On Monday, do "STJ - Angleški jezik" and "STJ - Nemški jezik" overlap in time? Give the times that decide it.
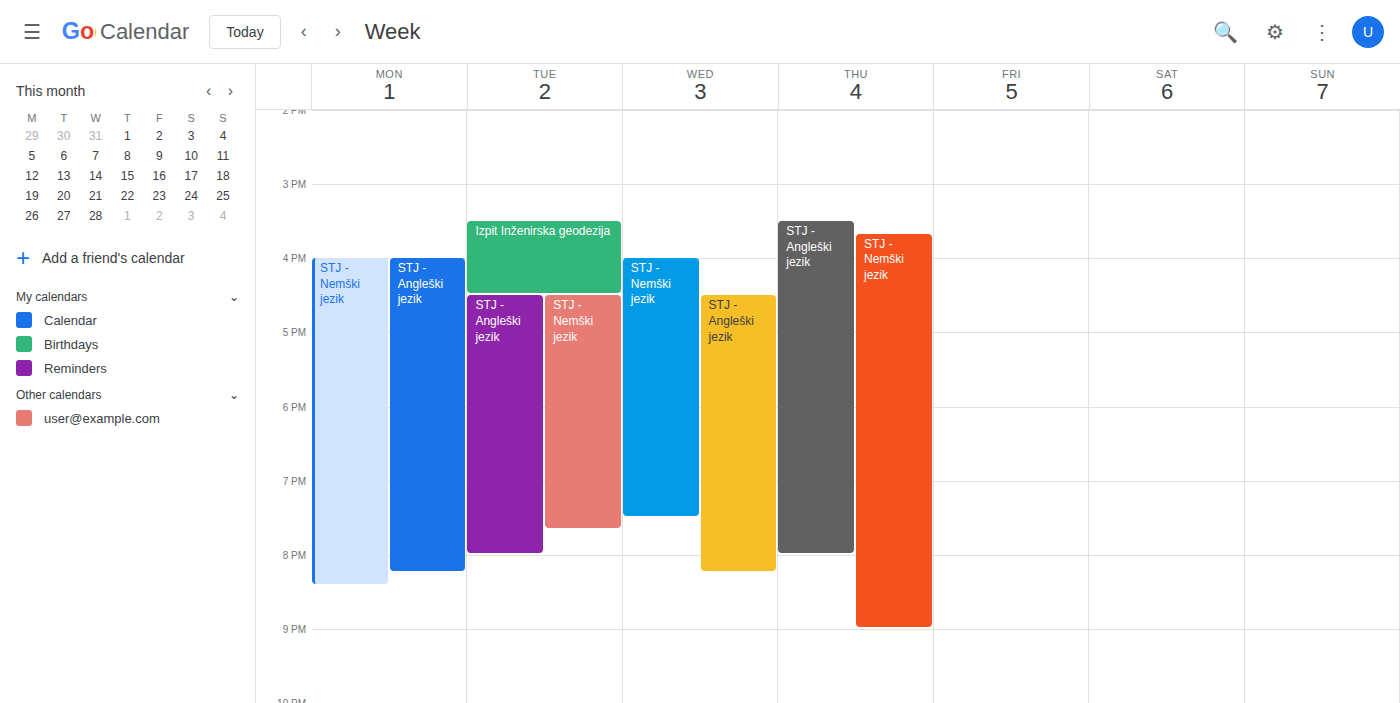
"STJ - Angleški jezik" runs 16:00 to 20:15, inside "STJ - Nemški jezik" -- they overlap.